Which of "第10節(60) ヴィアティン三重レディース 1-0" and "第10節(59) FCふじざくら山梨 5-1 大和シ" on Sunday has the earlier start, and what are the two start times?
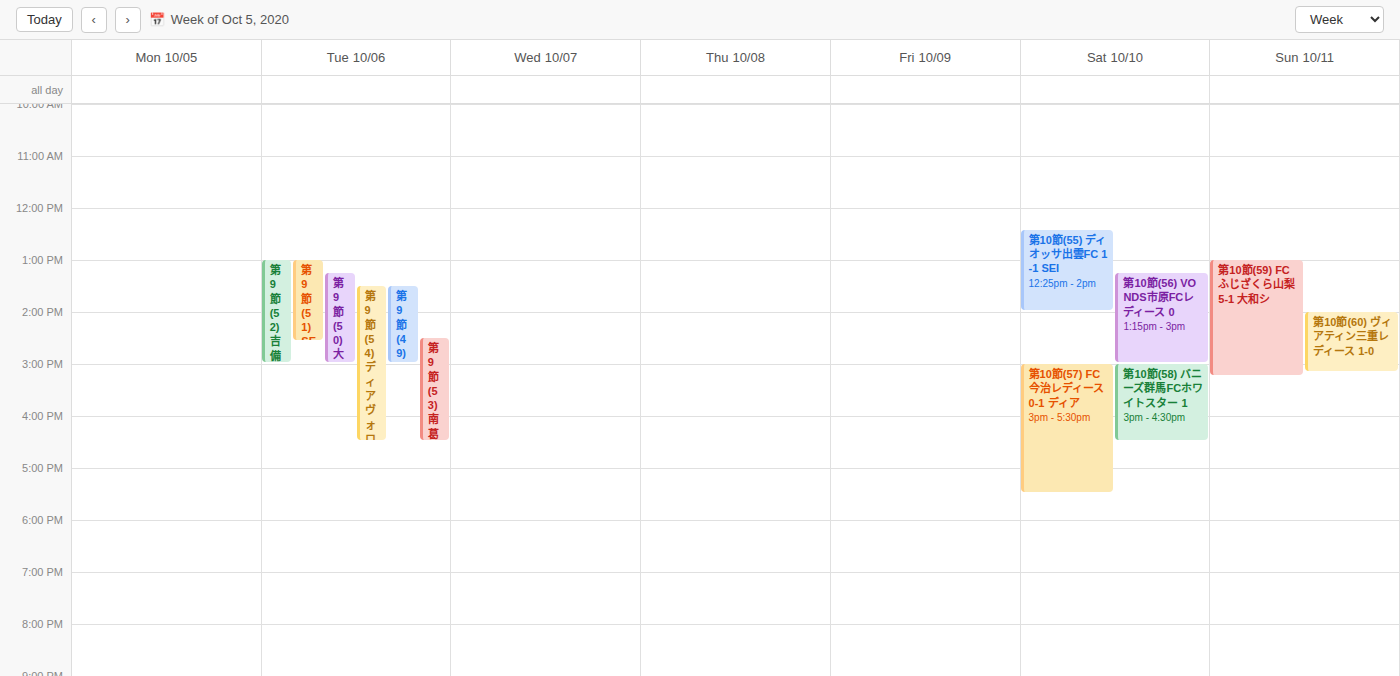
"第10節(59) FCふじざくら山梨 5-1 大和シ" 1:00 PM; "第10節(60) ヴィアティン三重レディース 1-0" 2:00 PM.